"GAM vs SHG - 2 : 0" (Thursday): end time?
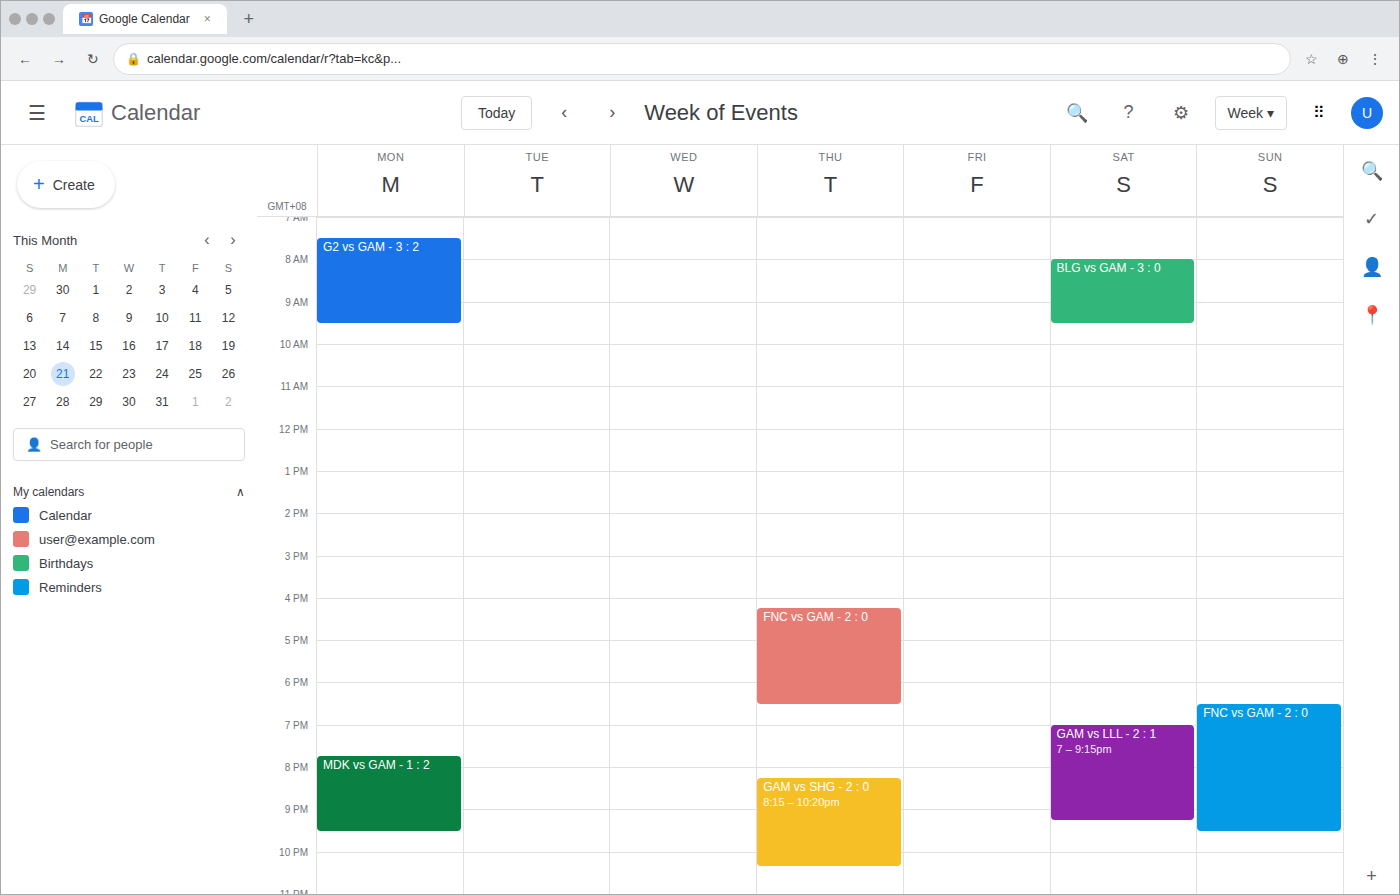
22:20